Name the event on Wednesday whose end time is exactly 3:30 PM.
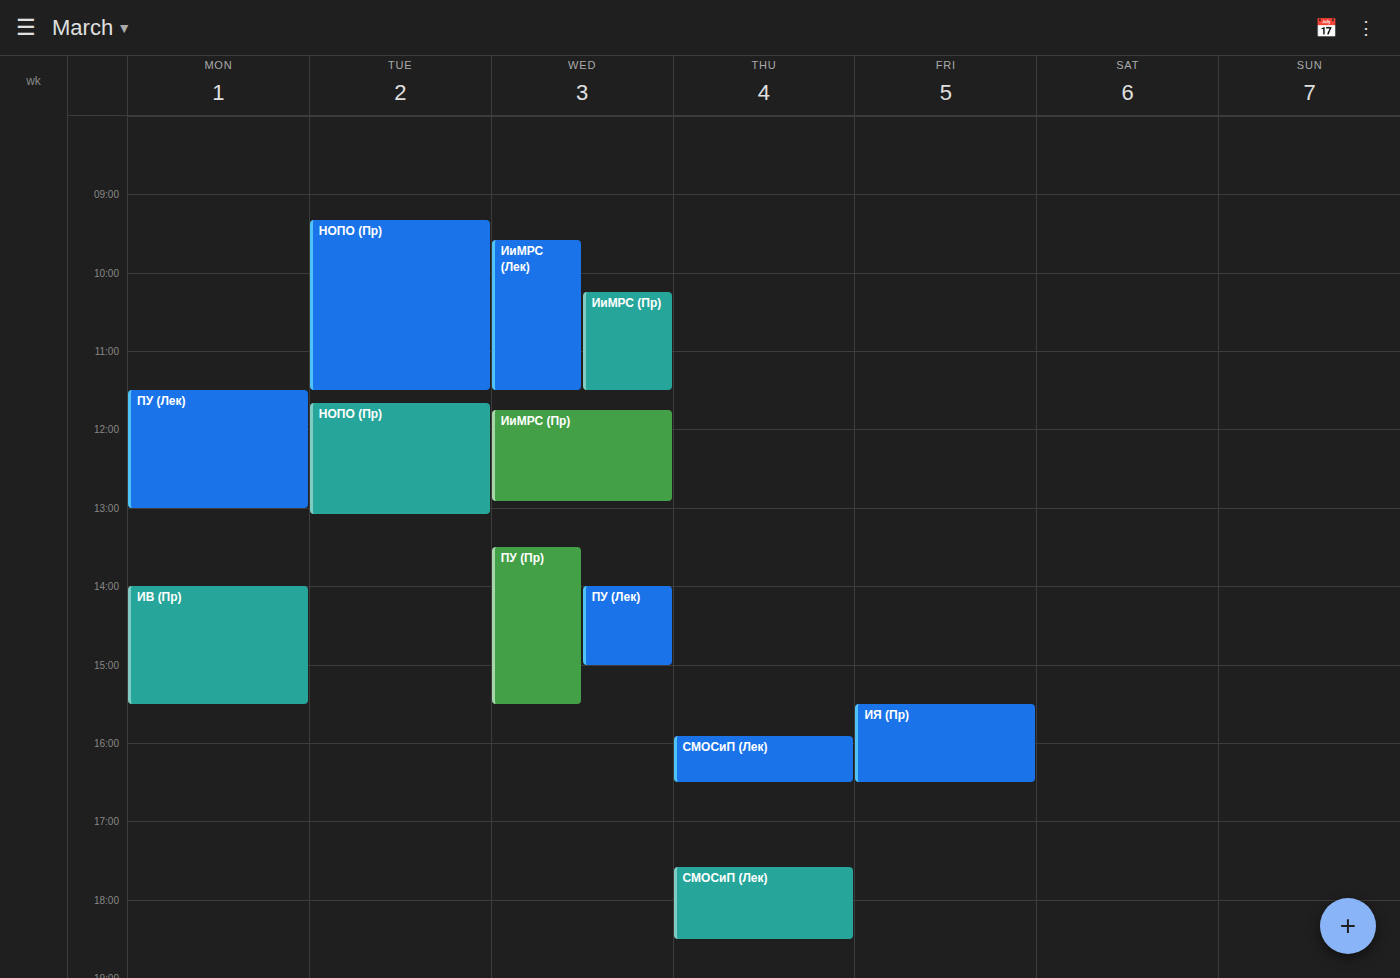
"ПУ (Пр)"